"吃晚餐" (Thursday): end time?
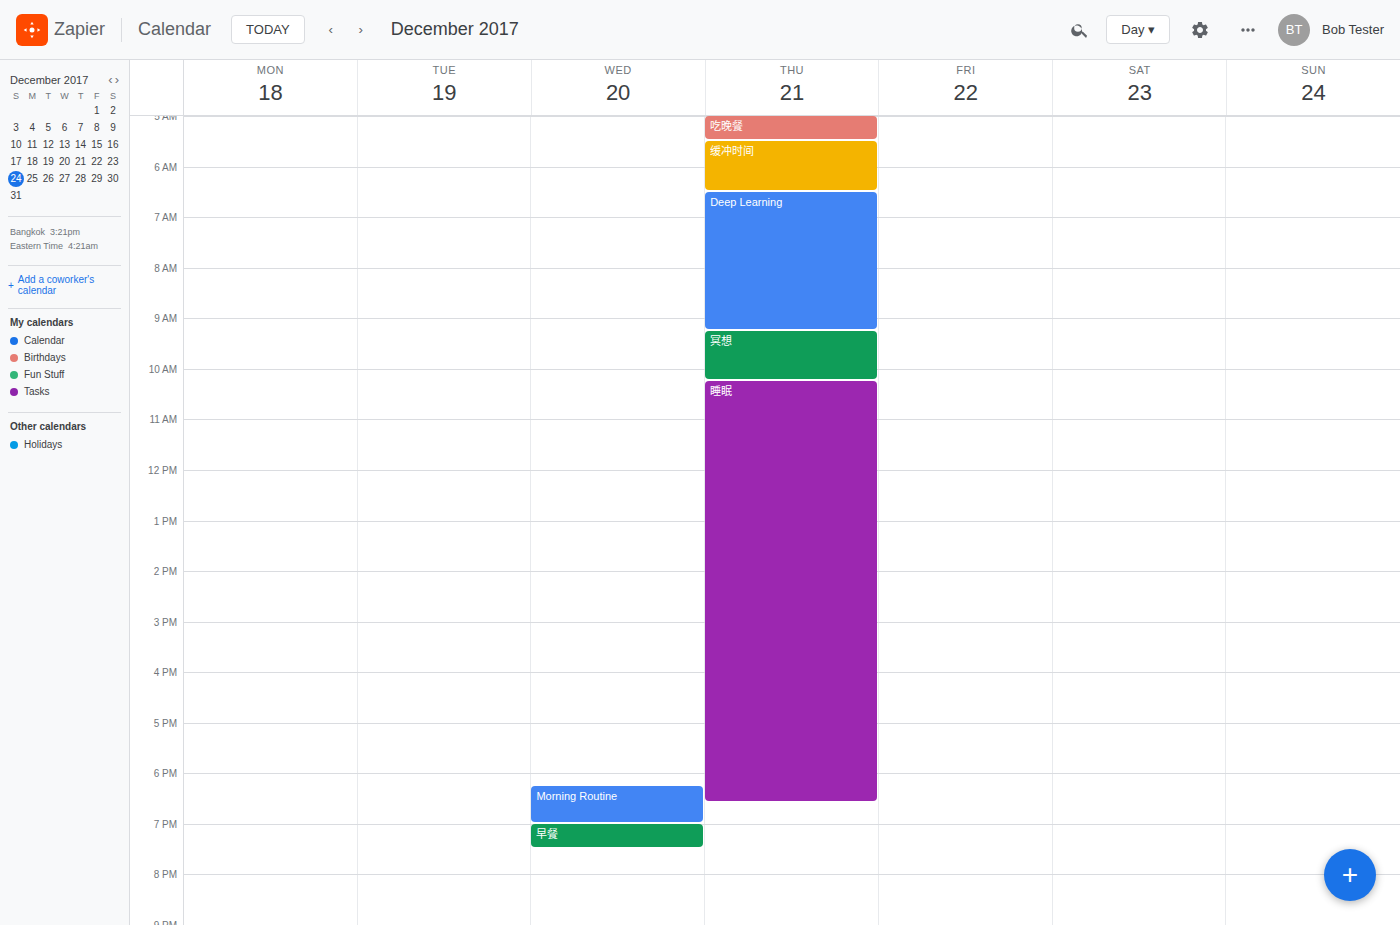
5:30 AM